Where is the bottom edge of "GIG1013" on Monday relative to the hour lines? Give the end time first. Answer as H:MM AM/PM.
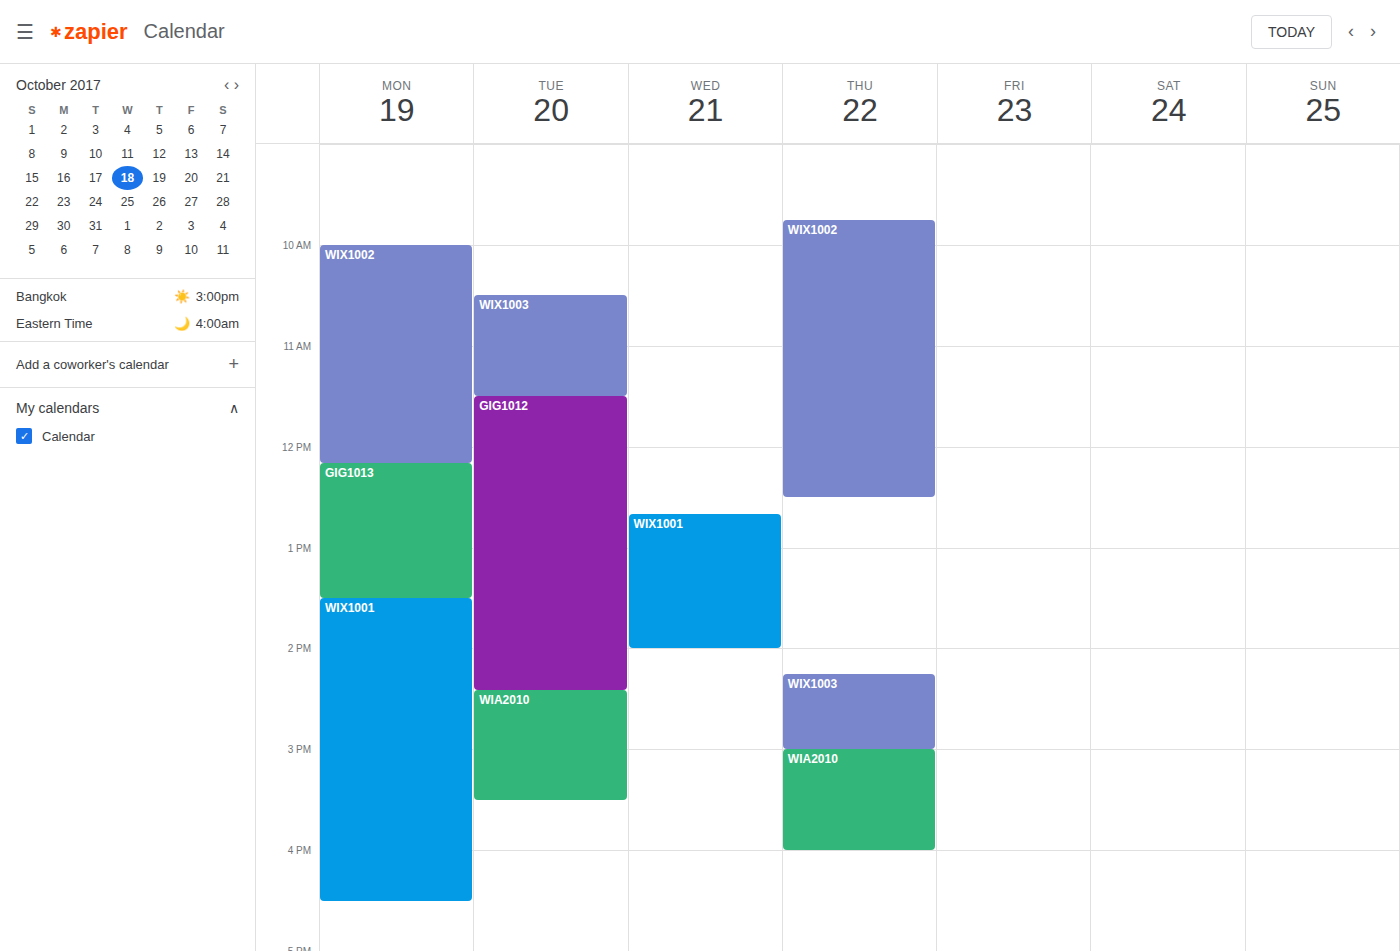
1:30 PM -- halfway between the 1 PM and 2 PM lines.